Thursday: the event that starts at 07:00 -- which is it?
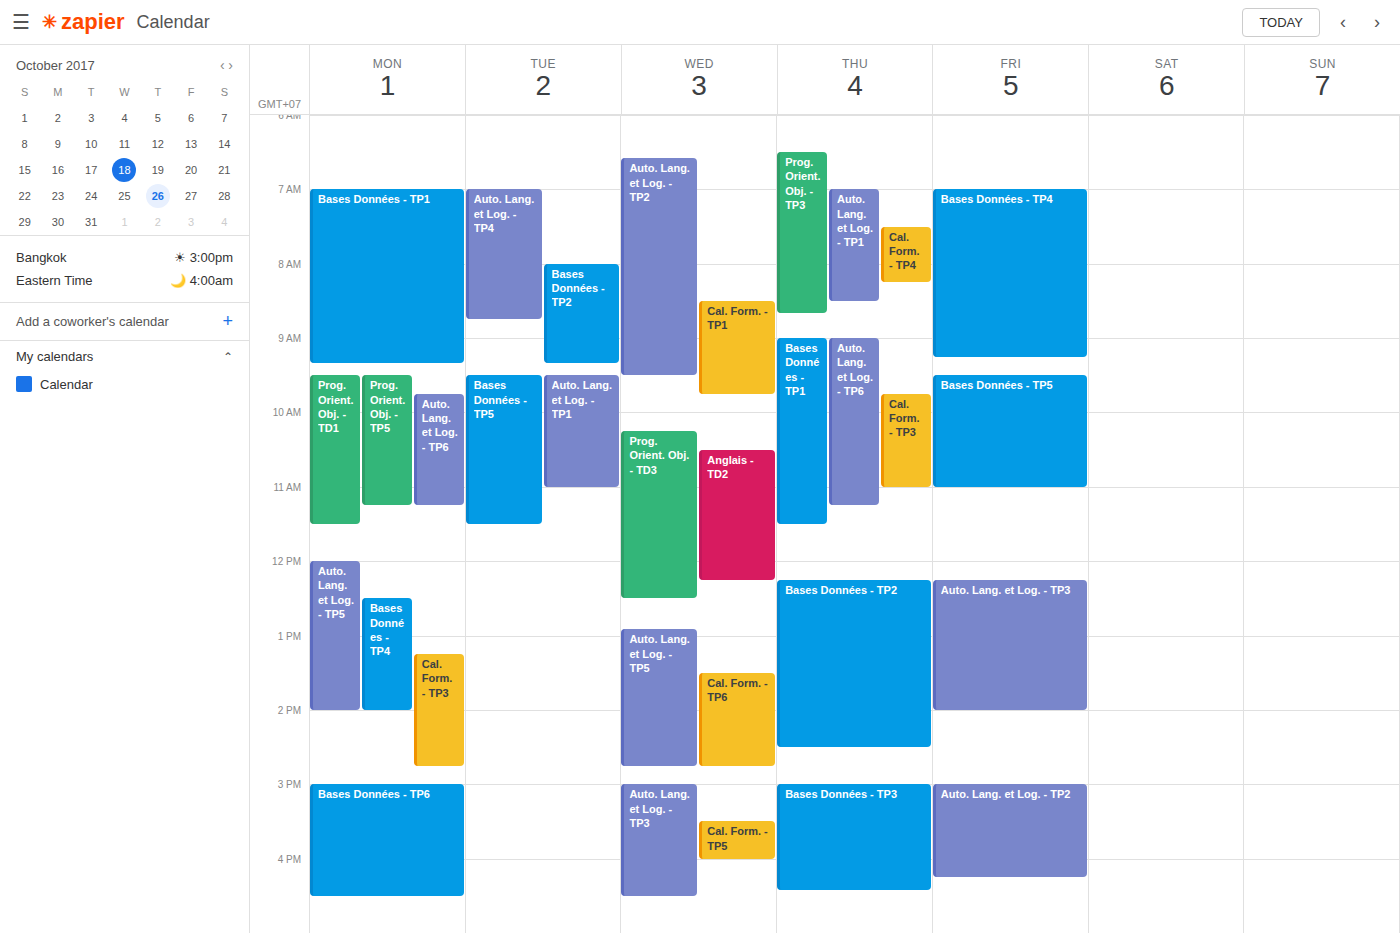
"Auto. Lang. et Log. - TP1"